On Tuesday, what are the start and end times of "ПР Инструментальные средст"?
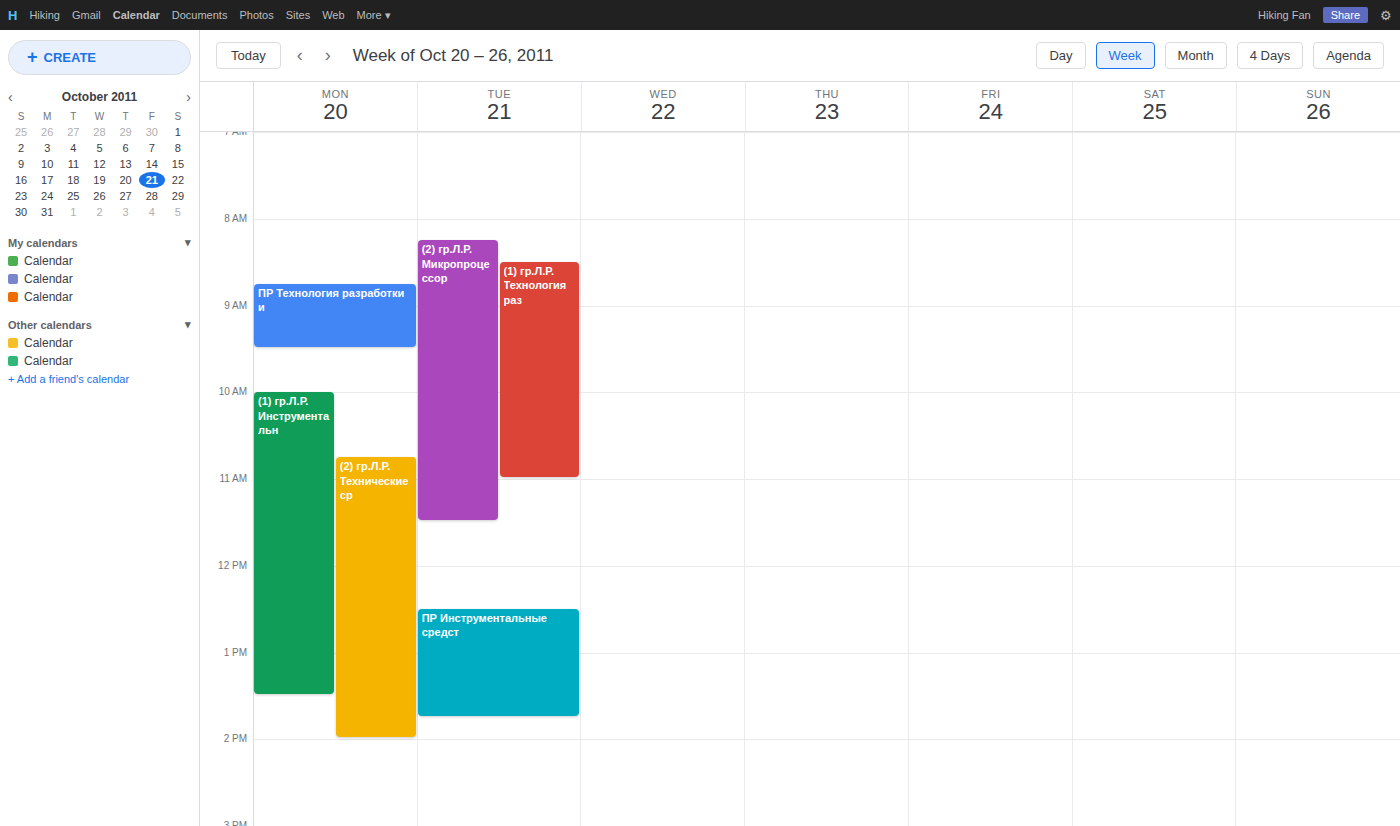
12:30 PM to 1:45 PM